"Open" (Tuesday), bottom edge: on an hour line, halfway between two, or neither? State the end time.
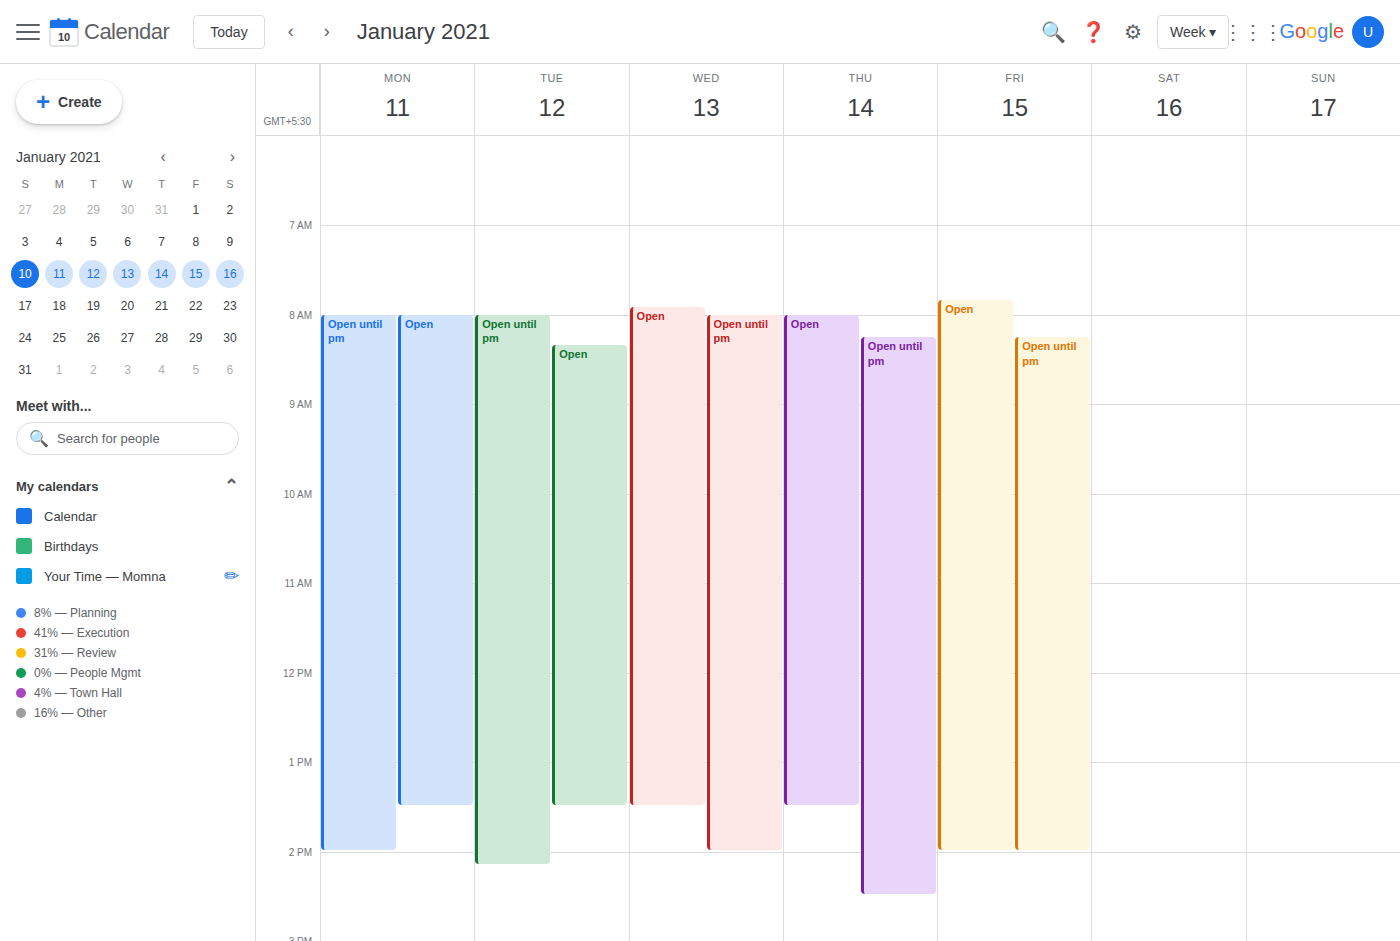
1:30 PM -- halfway between the 1 PM and 2 PM lines.